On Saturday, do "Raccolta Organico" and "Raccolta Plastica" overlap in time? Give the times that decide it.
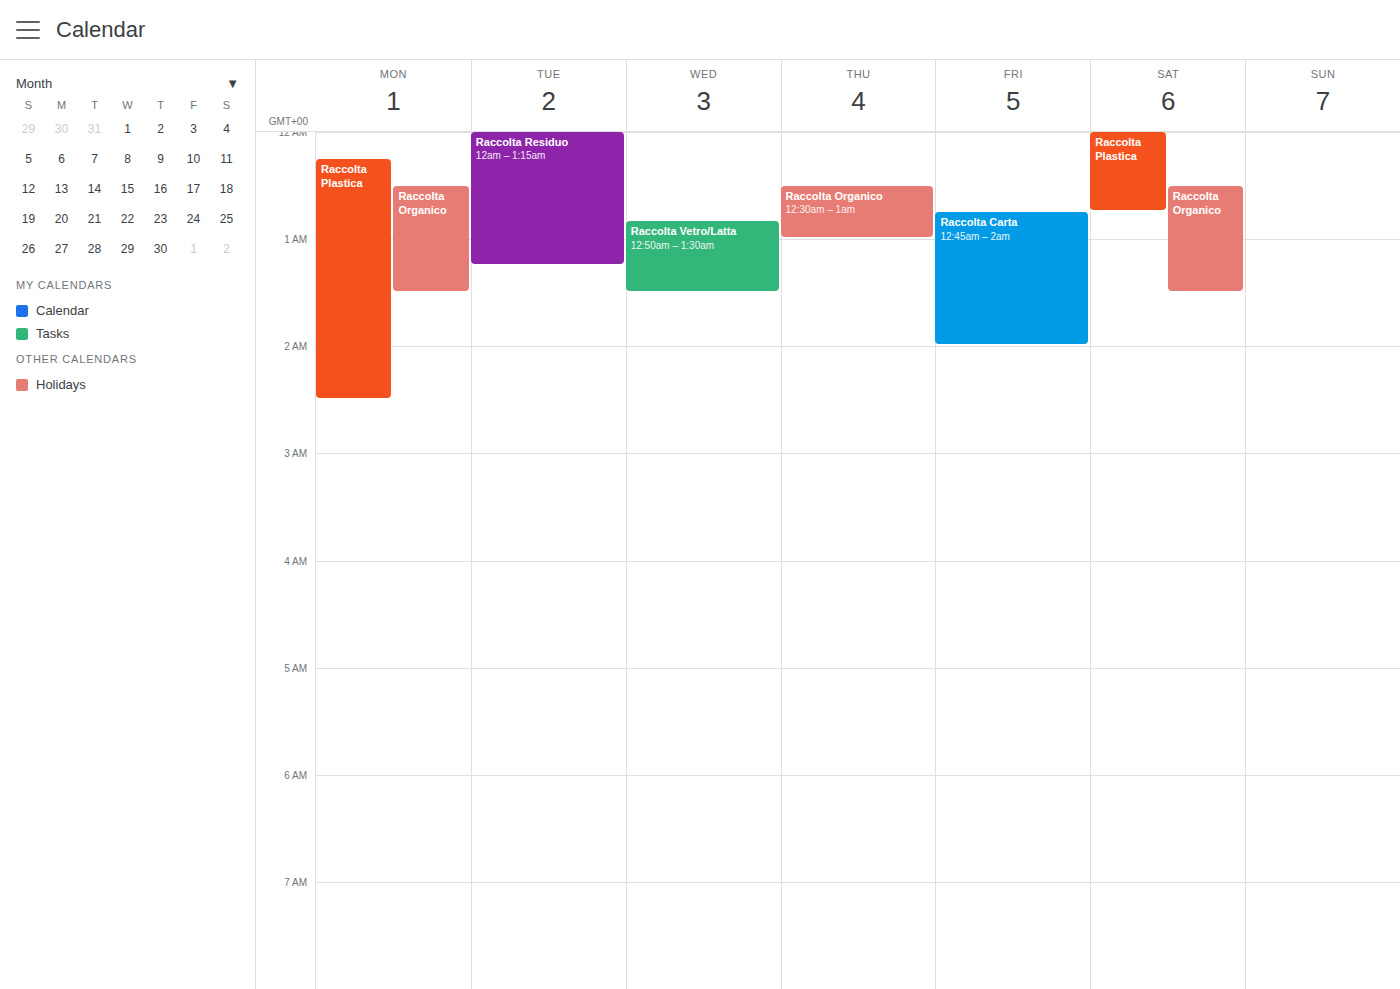
"Raccolta Organico" starts at 12:30 AM, before "Raccolta Plastica" ends at 12:45 AM -- they overlap.